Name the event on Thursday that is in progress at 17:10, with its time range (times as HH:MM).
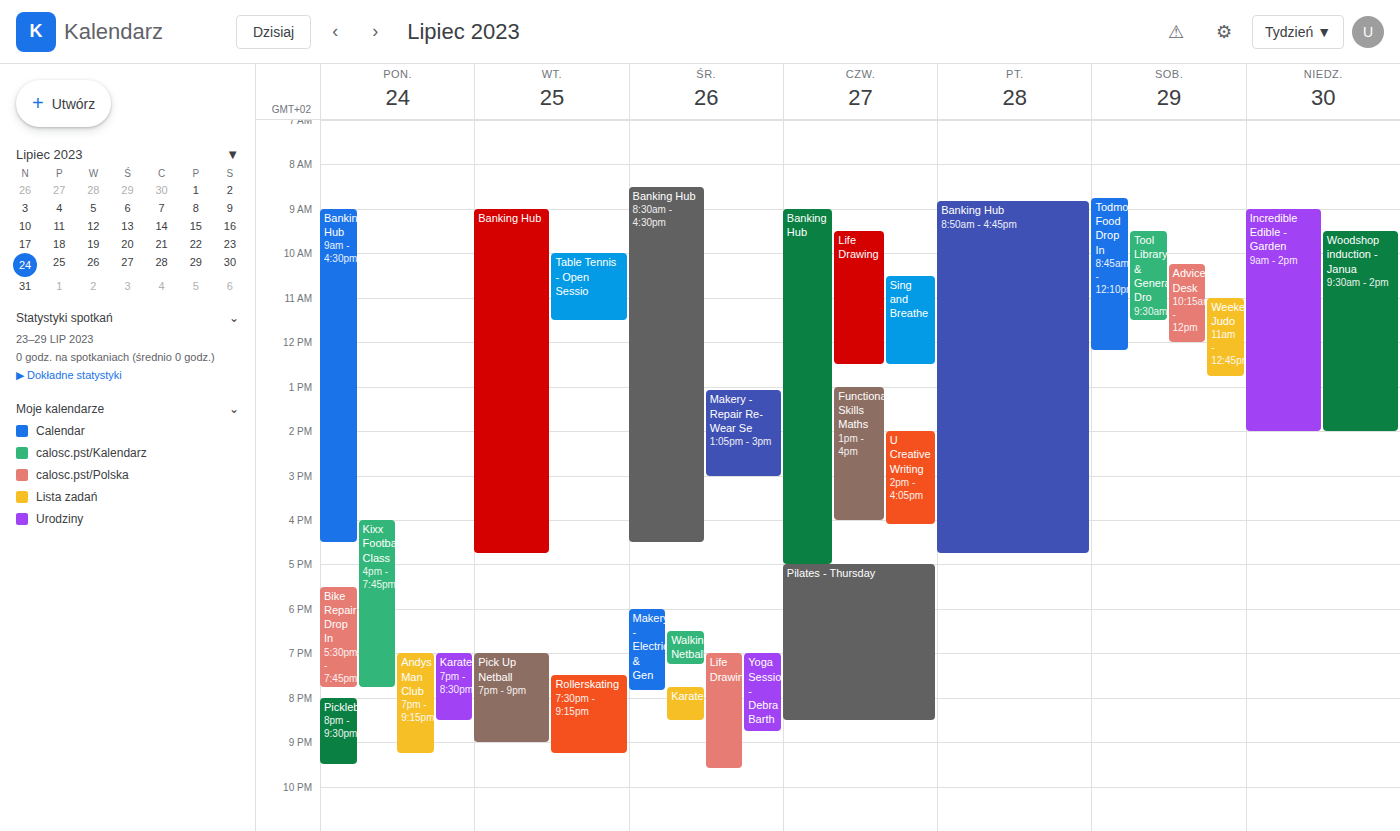
"Pilates - Thursday", 17:00 to 20:30